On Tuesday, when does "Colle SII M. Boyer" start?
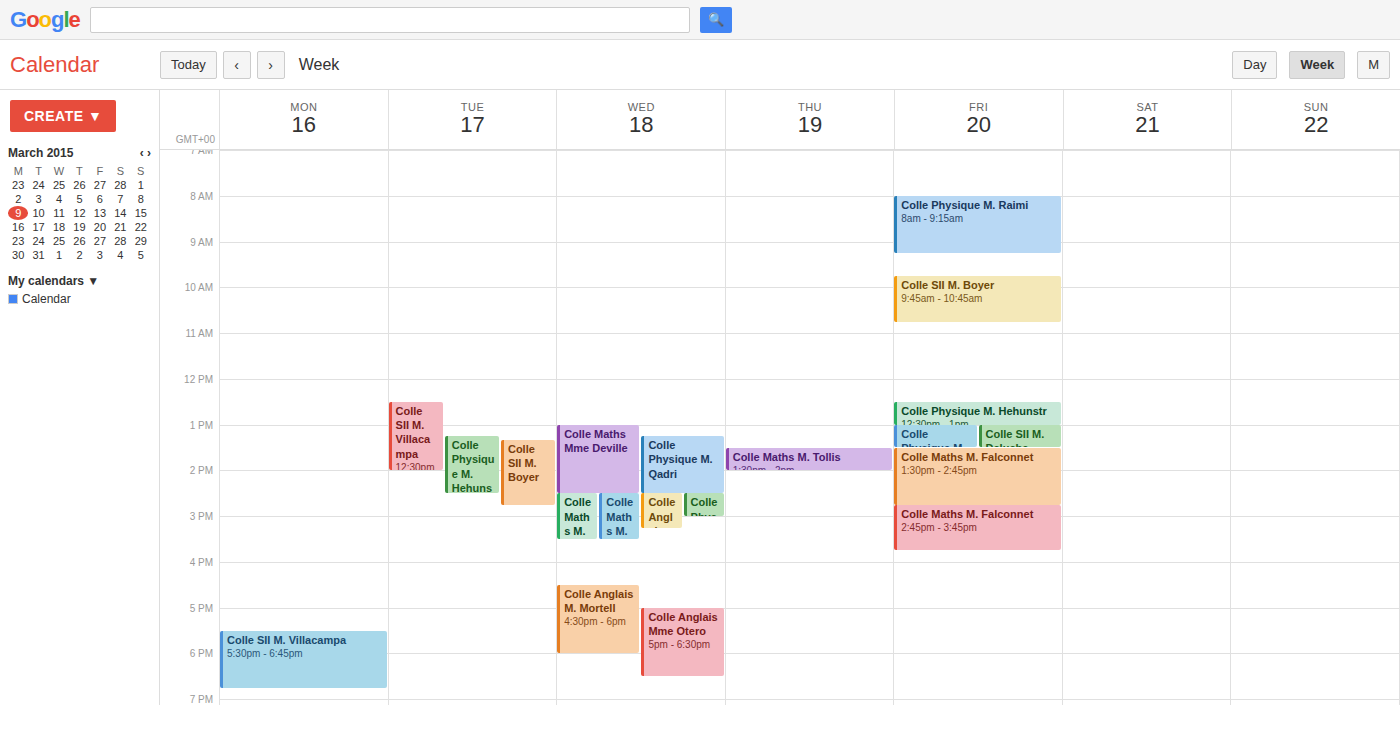
1:20 PM